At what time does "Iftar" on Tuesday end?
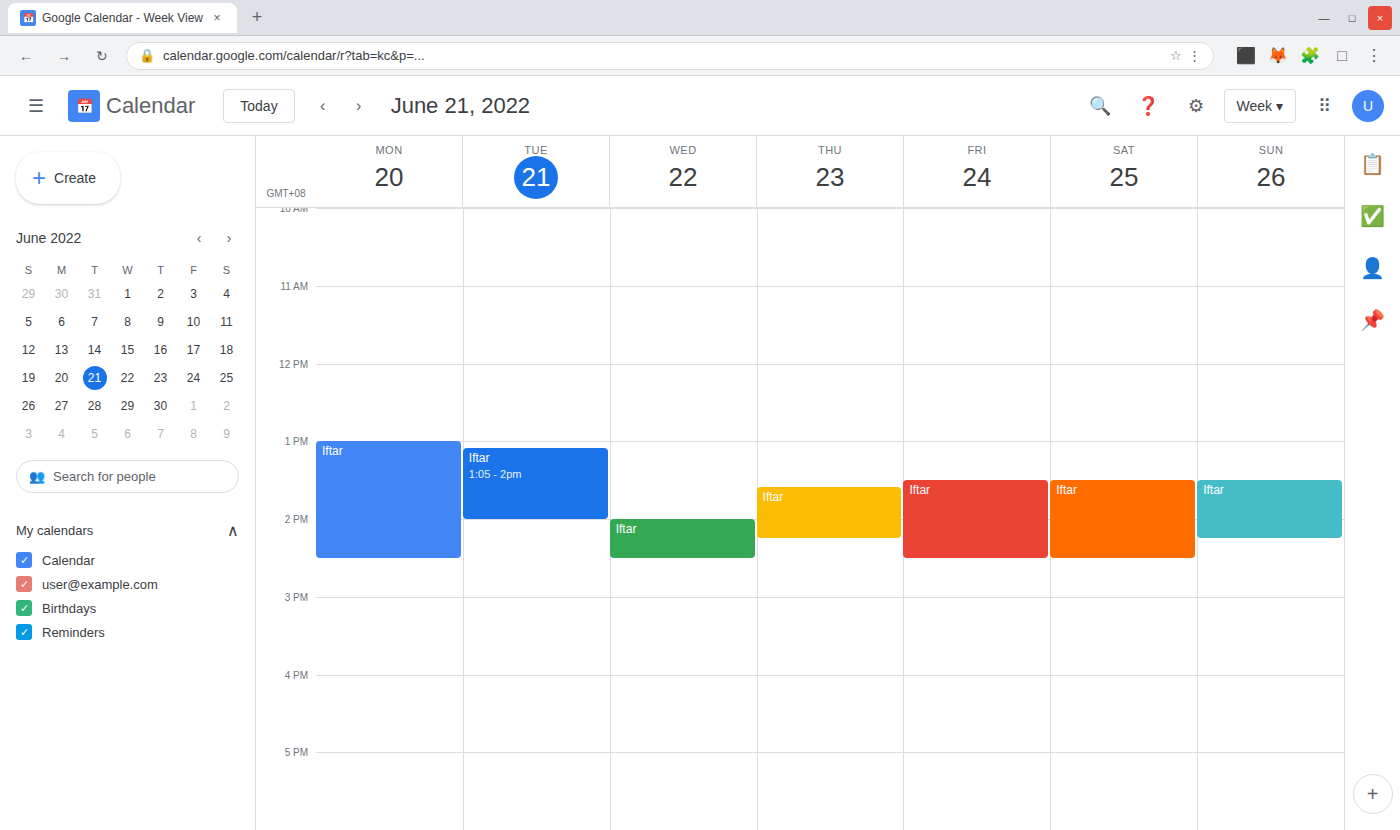
2:00 PM